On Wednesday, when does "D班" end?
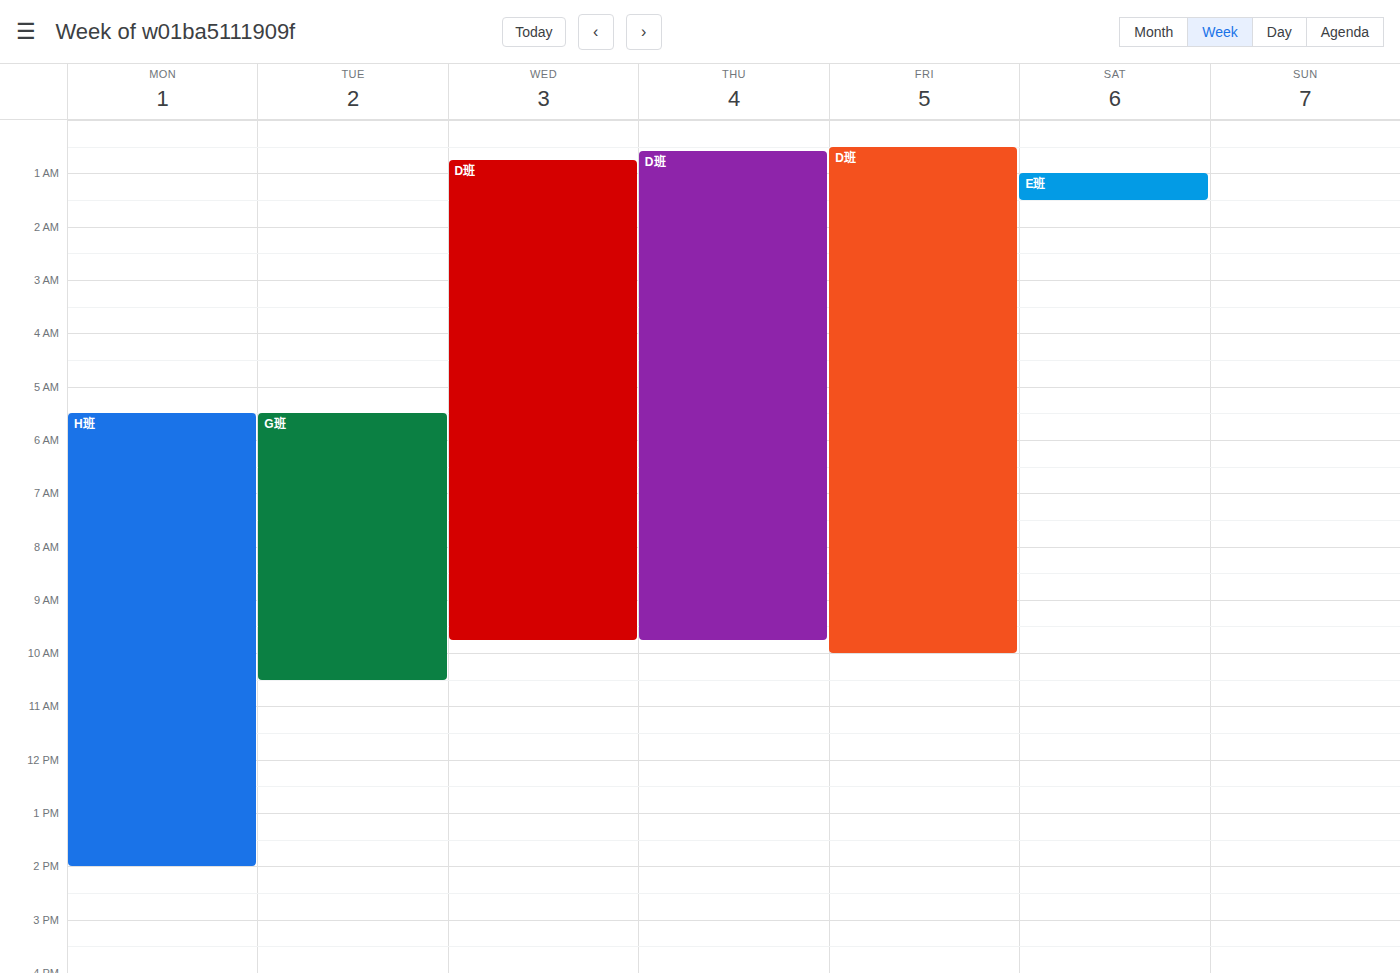
9:45 AM